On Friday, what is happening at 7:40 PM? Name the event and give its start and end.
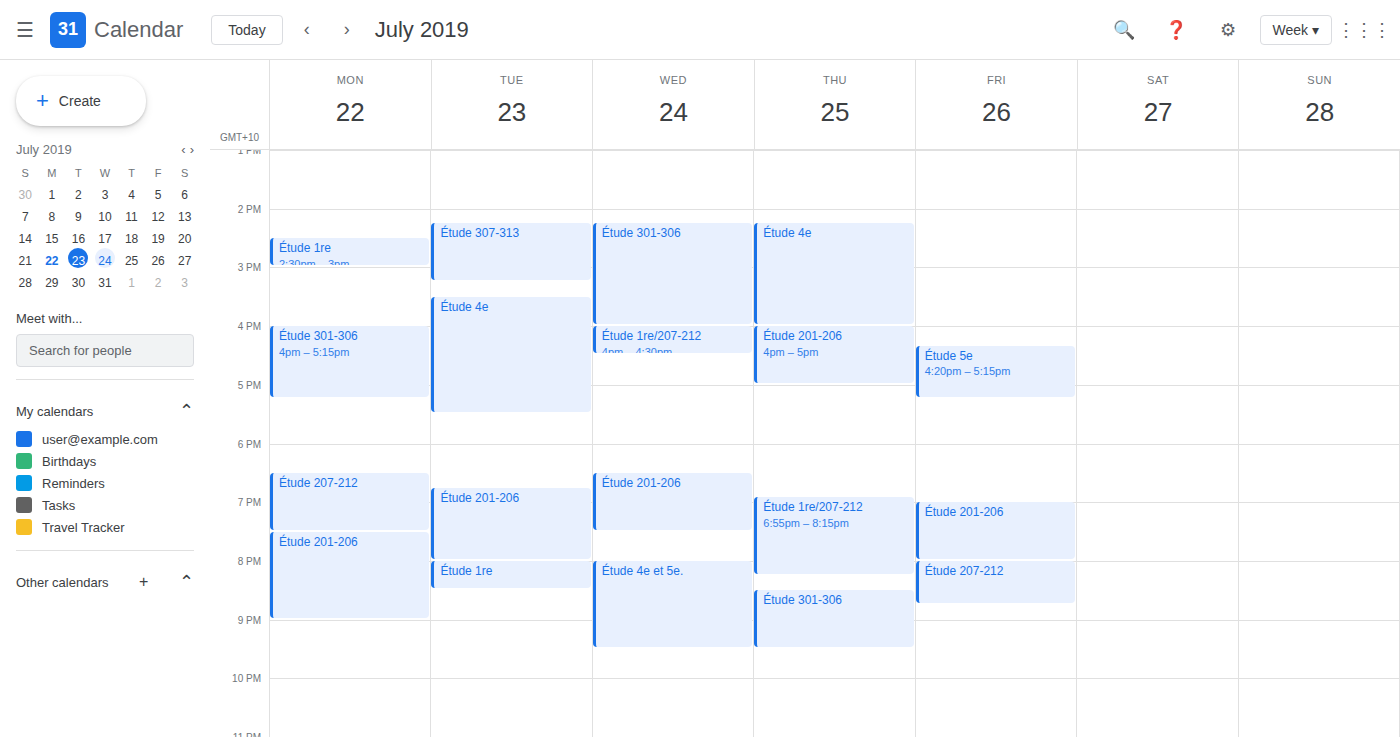
"Étude 201-206", 7:00 PM to 8:00 PM